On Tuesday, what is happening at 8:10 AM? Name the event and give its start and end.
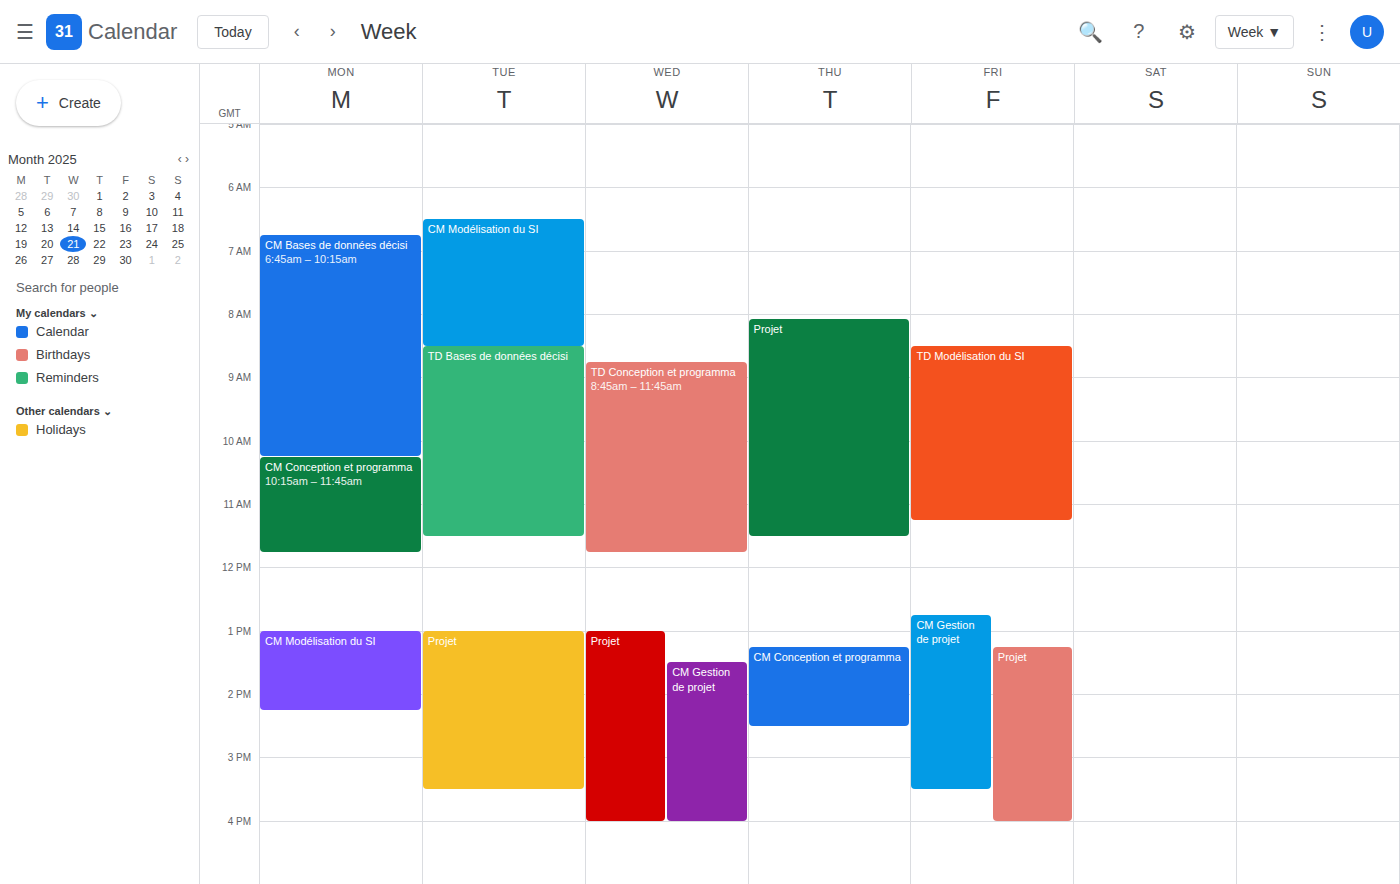
"CM Modélisation du SI", 6:30 AM to 8:30 AM